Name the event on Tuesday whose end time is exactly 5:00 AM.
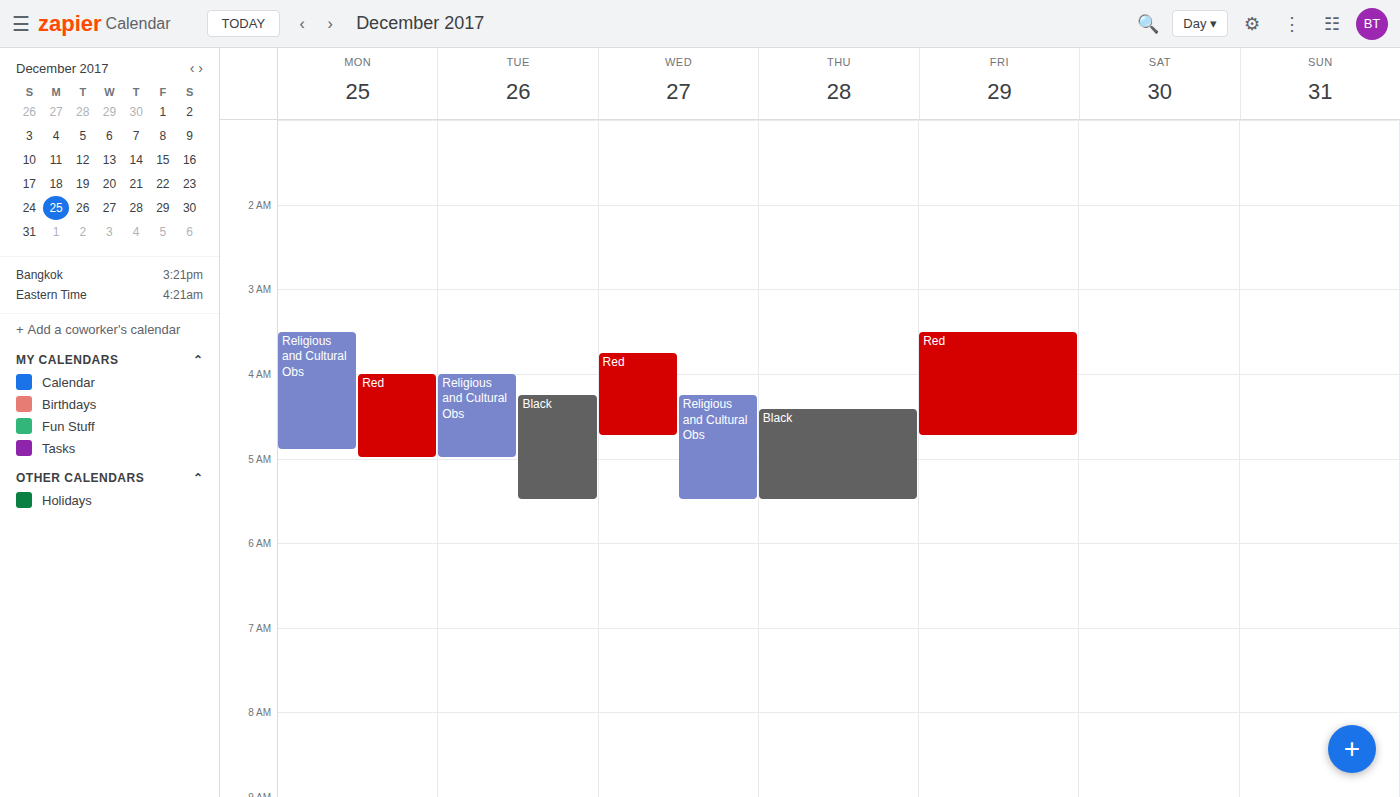
"Religious and Cultural Obs"